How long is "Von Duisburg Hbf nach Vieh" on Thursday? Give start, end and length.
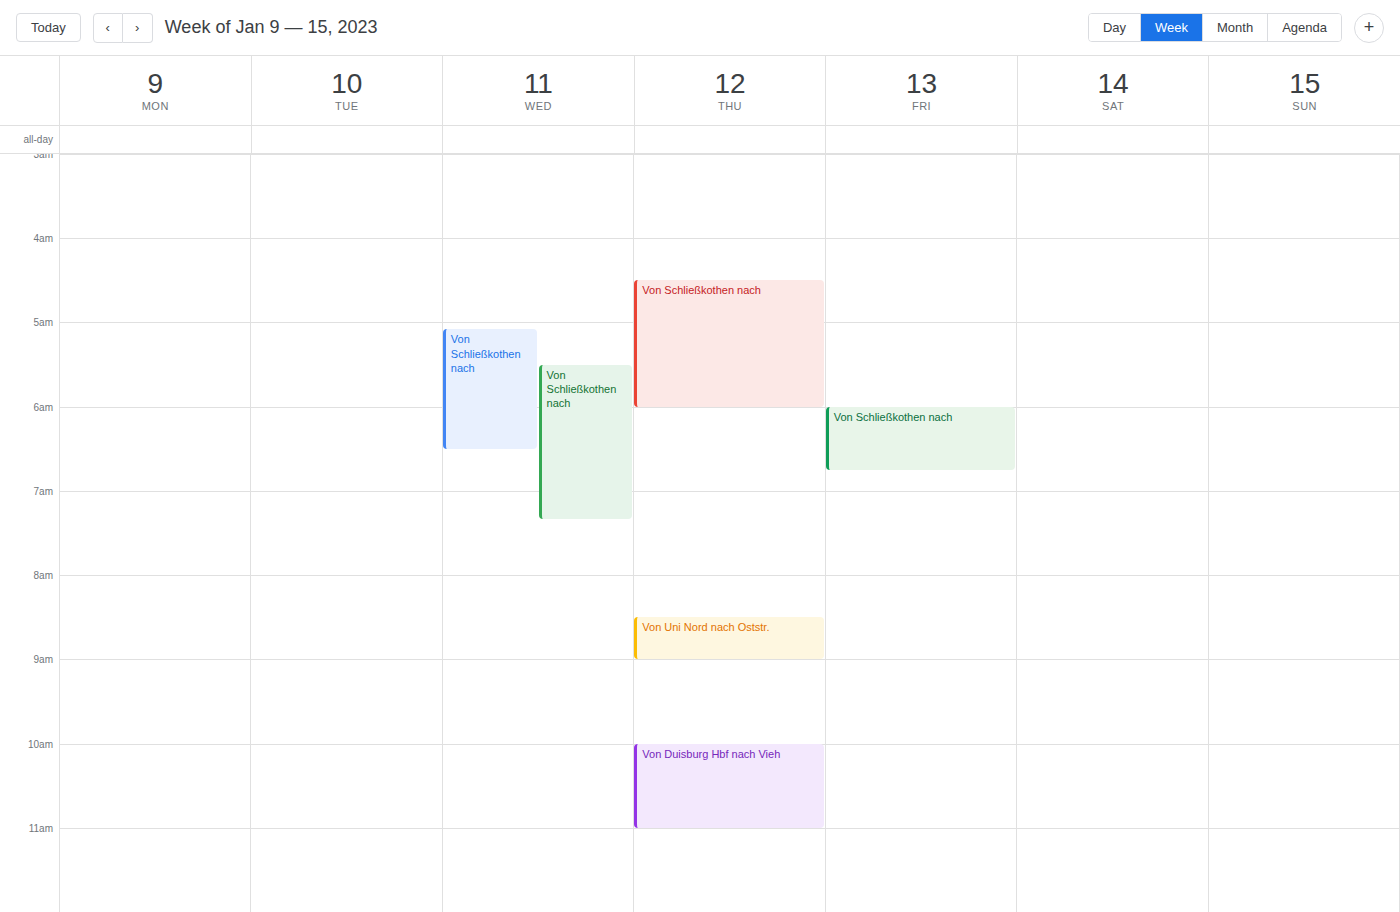
10:00 AM to 11:00 AM, 1 hour